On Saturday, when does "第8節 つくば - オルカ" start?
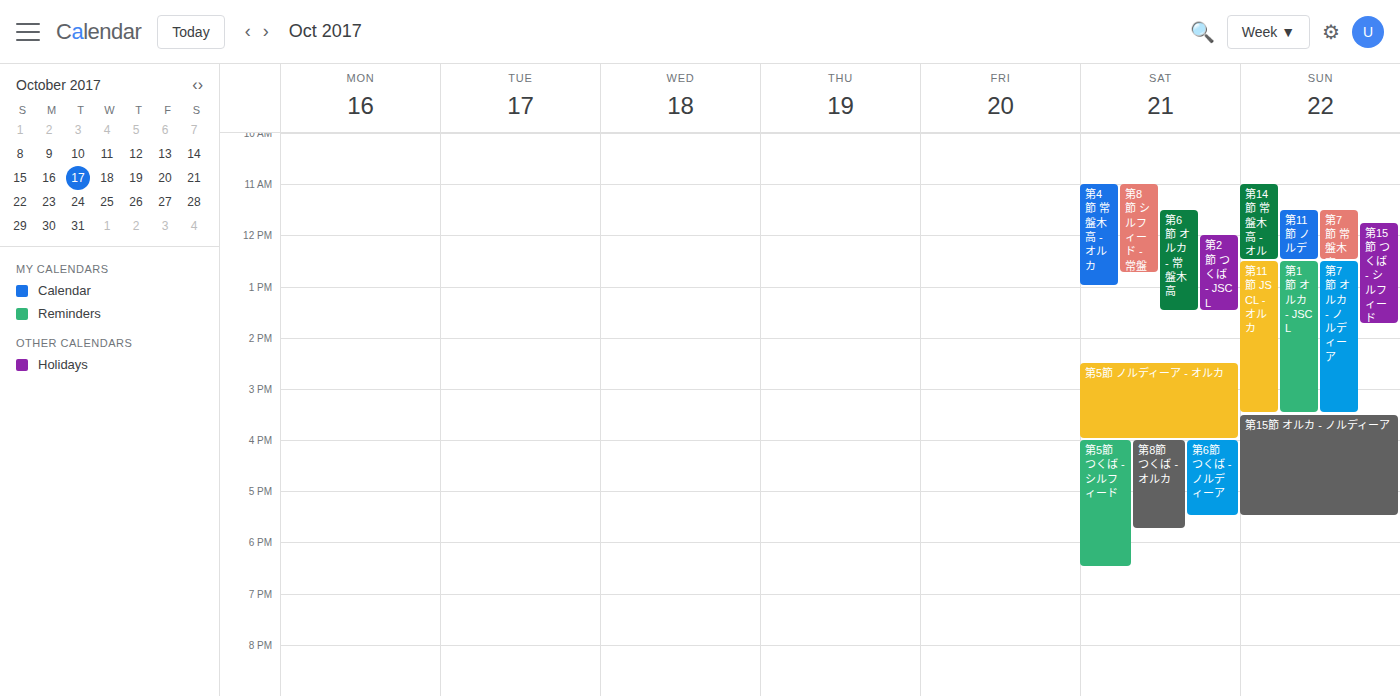
4:00 PM